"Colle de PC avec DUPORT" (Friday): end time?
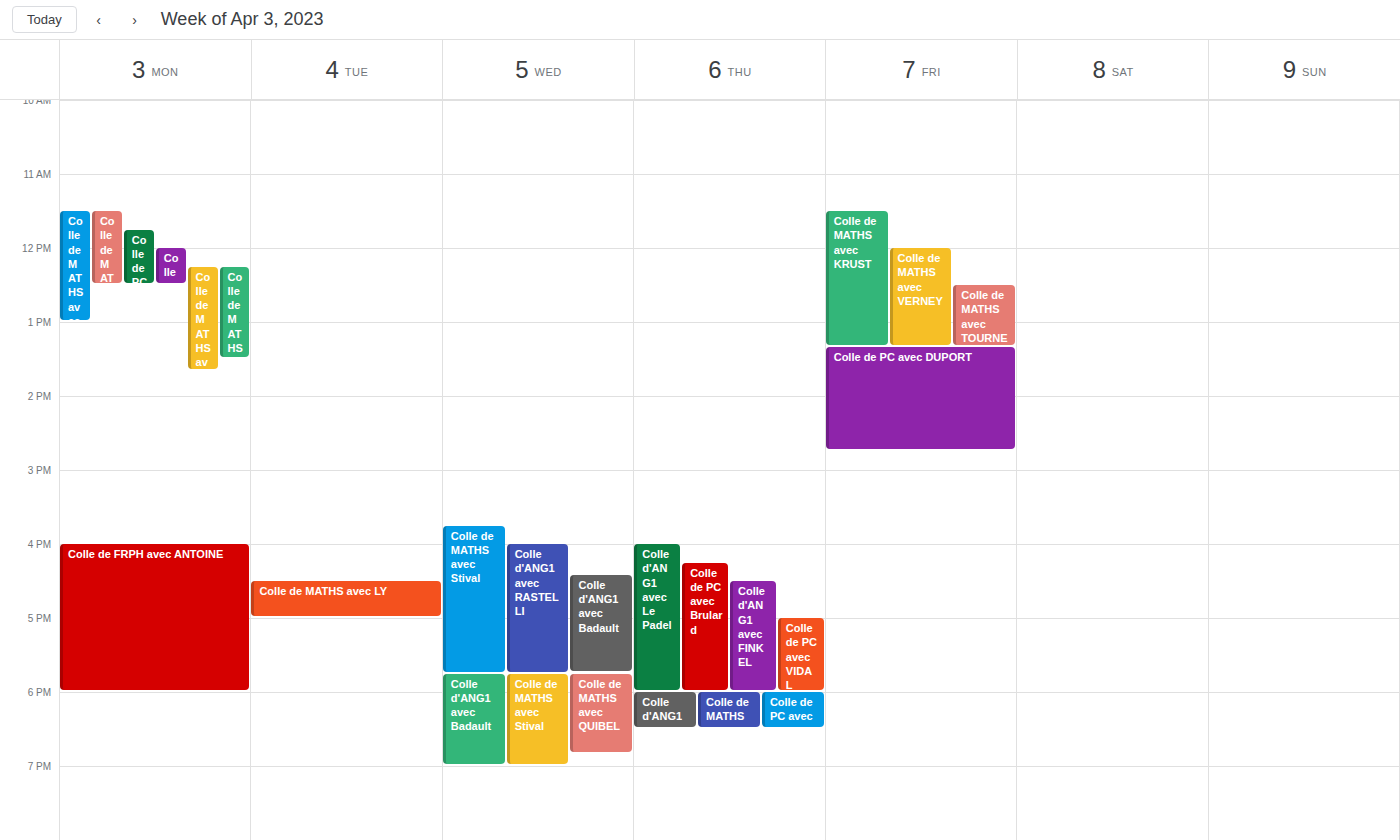
2:45 PM